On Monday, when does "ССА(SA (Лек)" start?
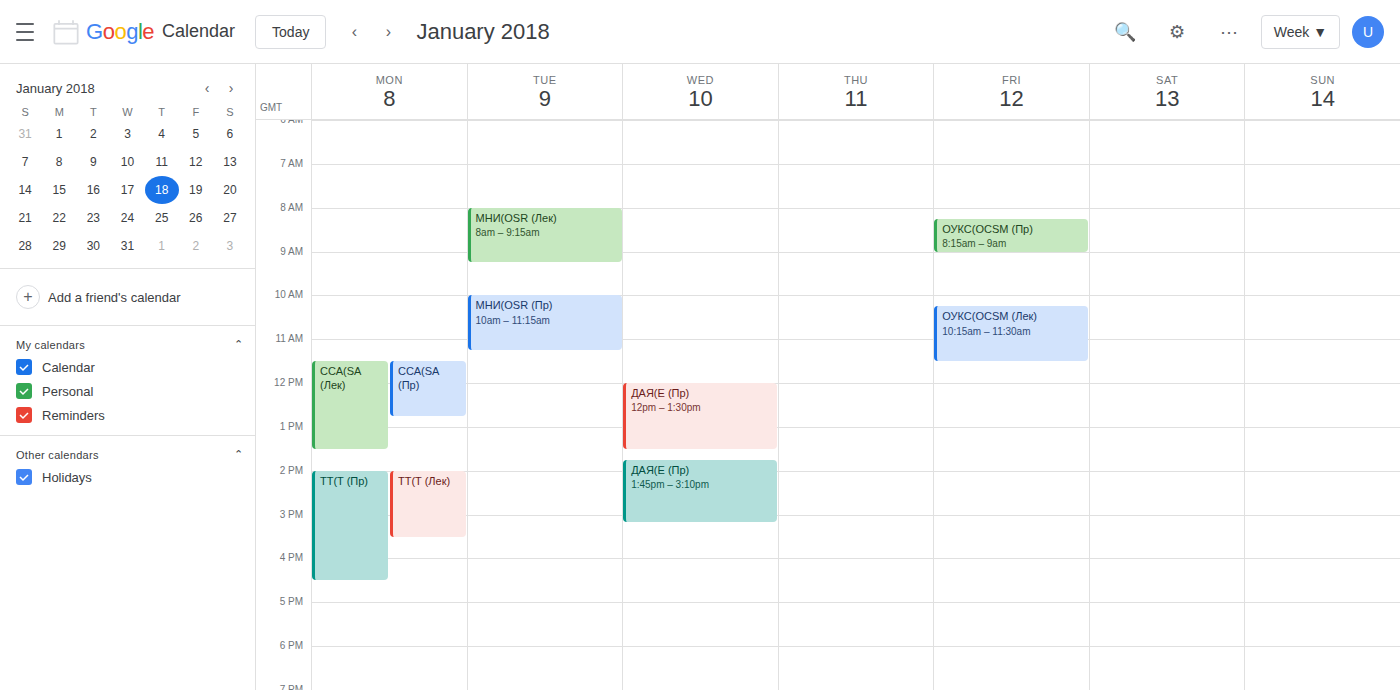
11:30 AM